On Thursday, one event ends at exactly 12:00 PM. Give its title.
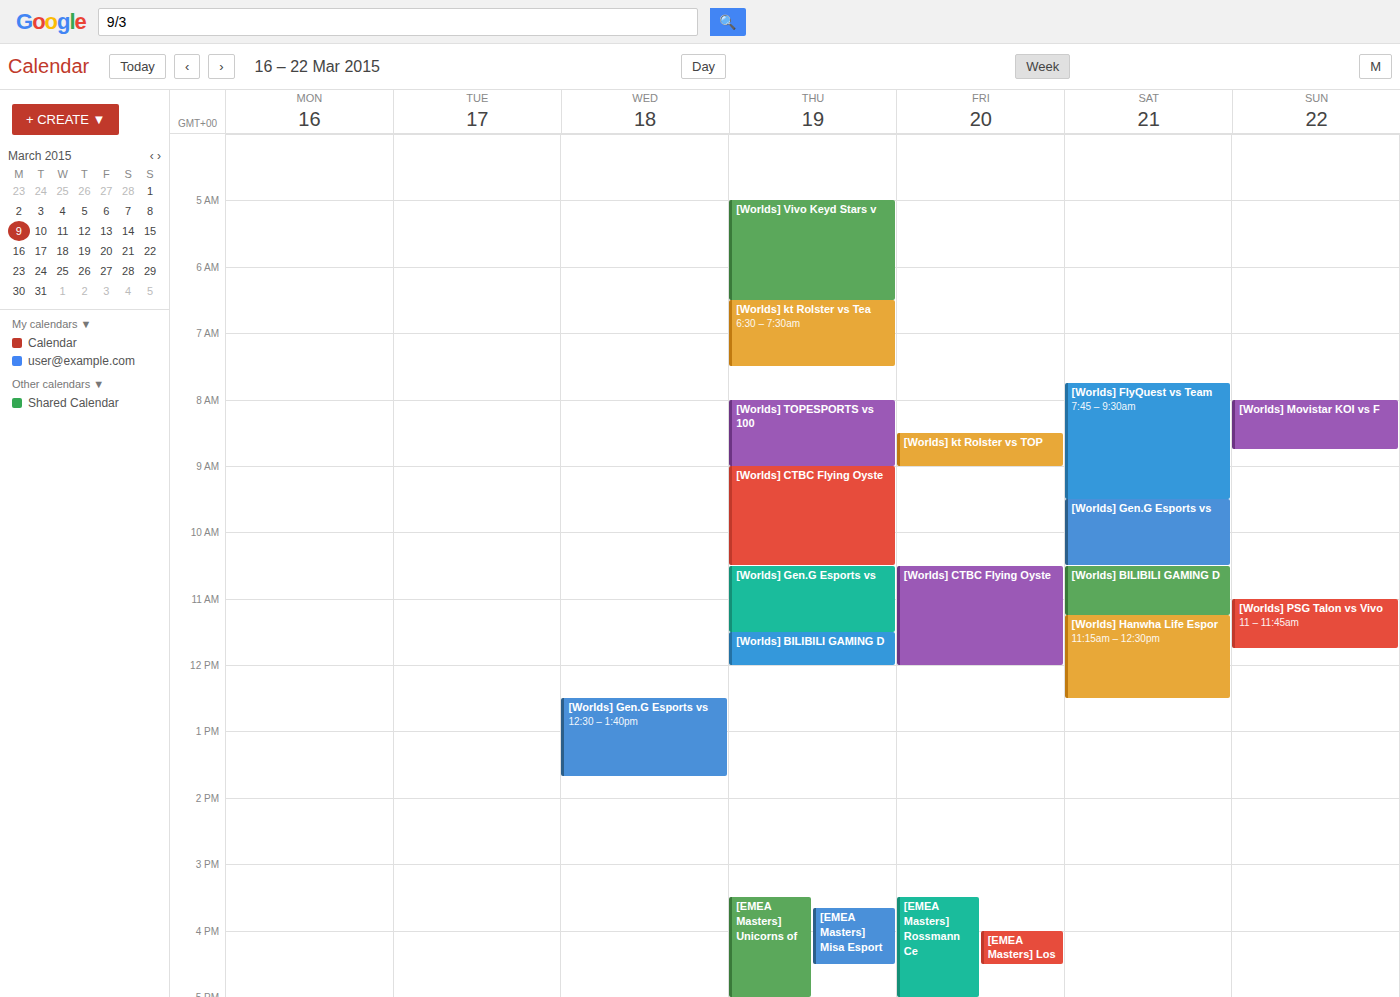
"[Worlds] BILIBILI GAMING D"